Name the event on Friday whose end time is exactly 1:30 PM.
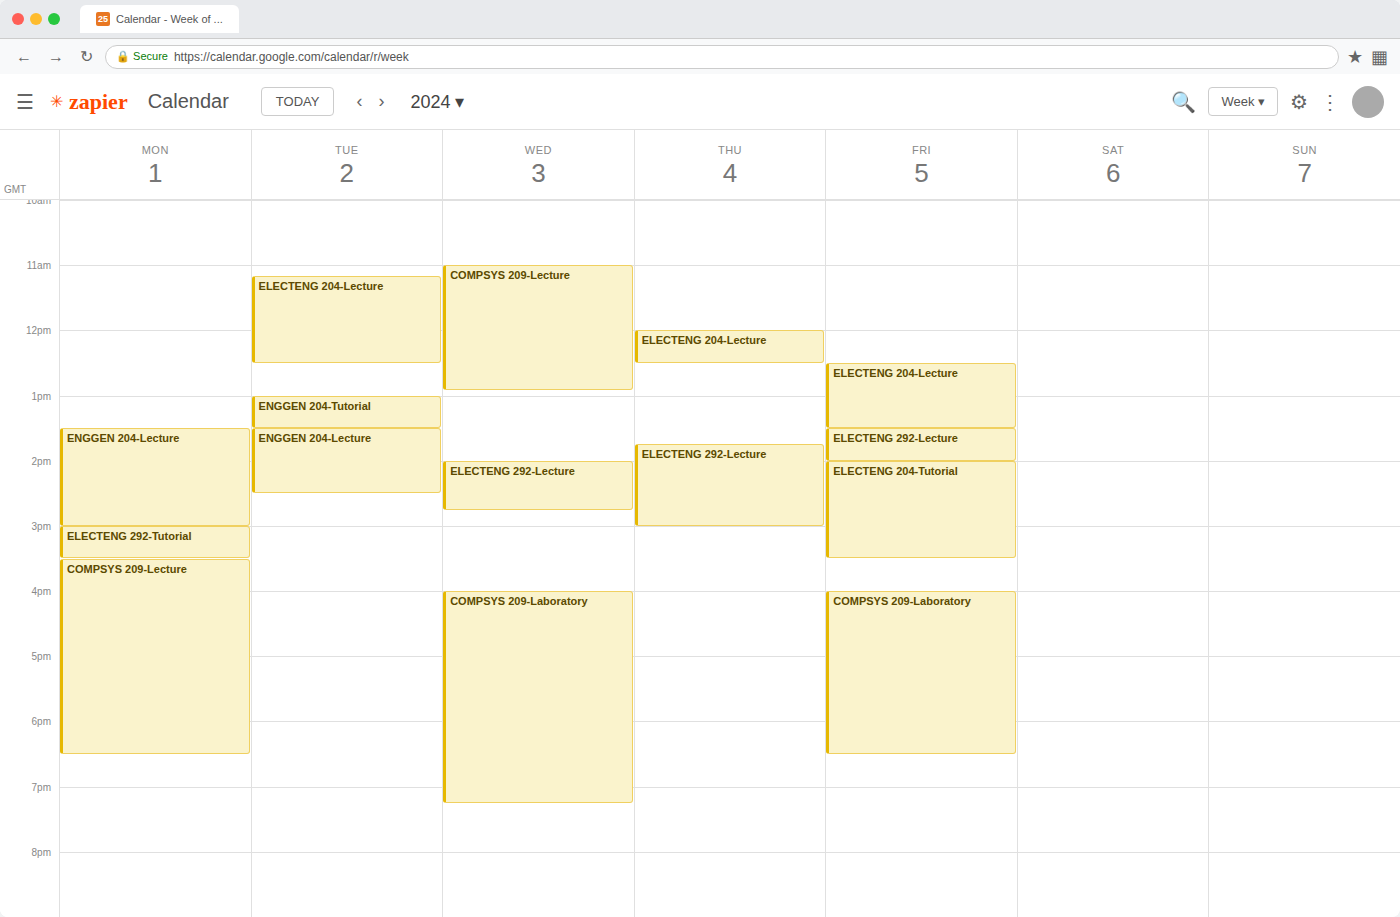
"ELECTENG 204-Lecture"